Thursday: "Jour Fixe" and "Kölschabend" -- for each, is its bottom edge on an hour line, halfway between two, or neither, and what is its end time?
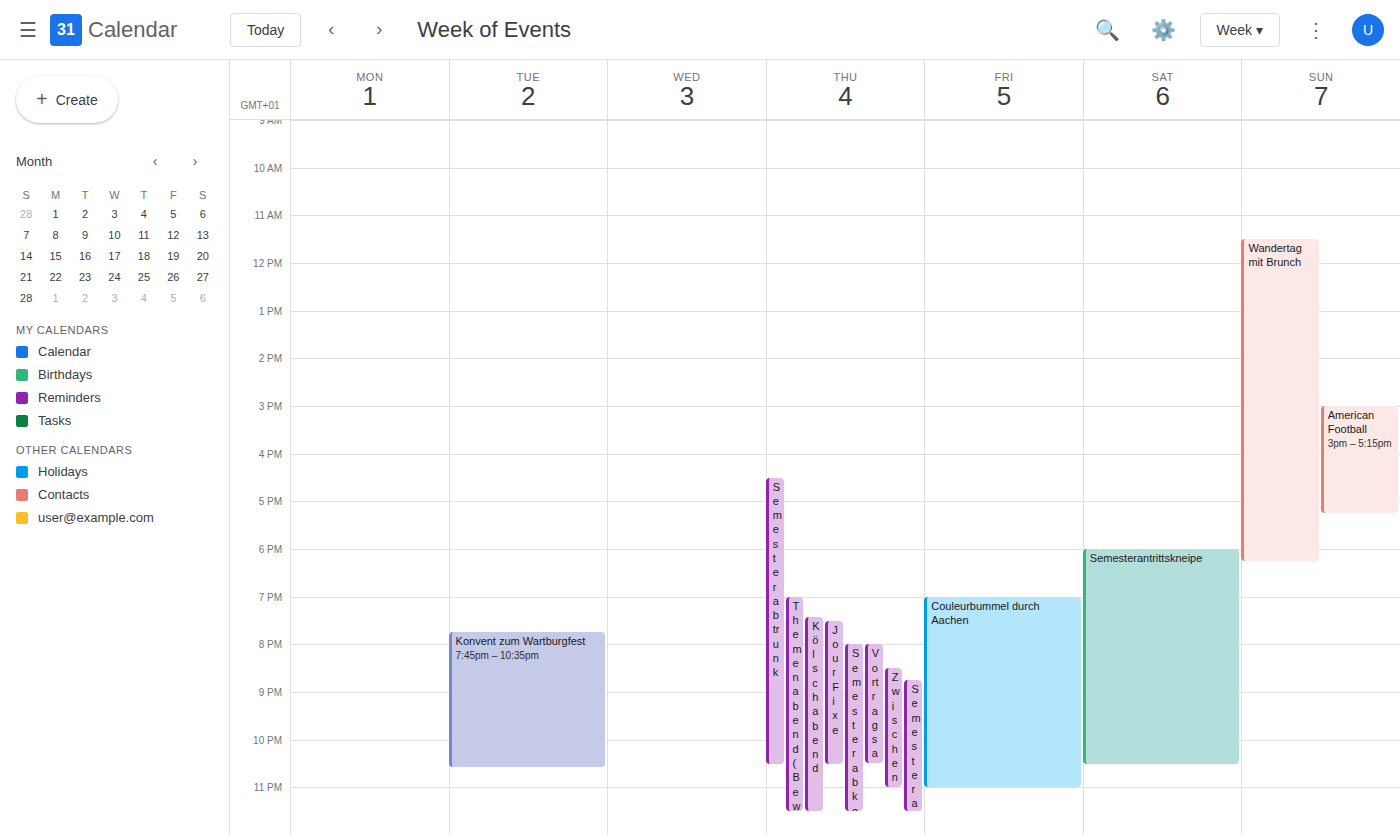
"Jour Fixe": 10:30 PM, halfway between the 10 PM and 11 PM lines. "Kölschabend": 11:30 PM, halfway between the 11 PM and 12 AM lines.